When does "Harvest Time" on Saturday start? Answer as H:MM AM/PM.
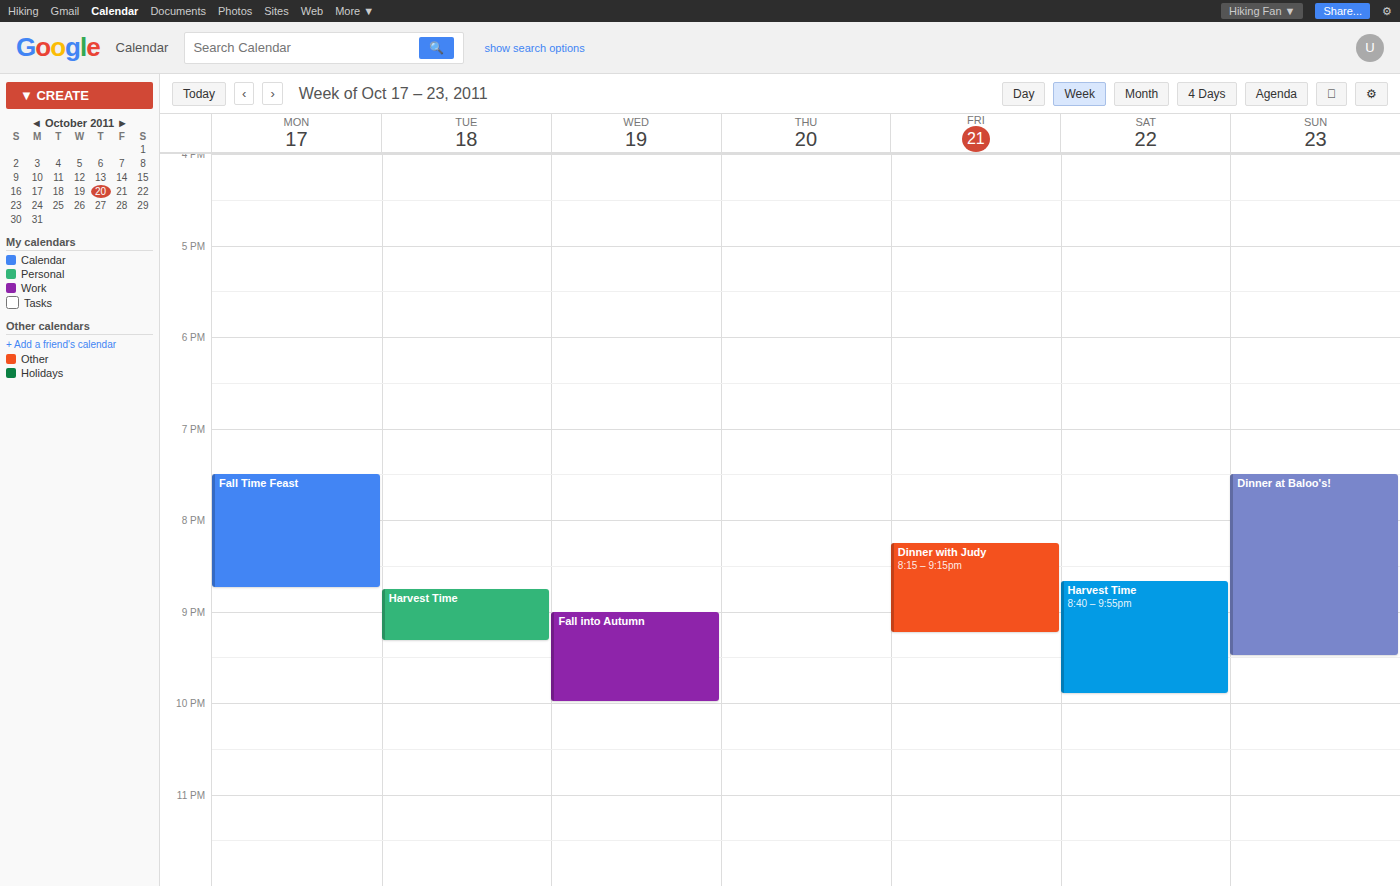
8:40 PM